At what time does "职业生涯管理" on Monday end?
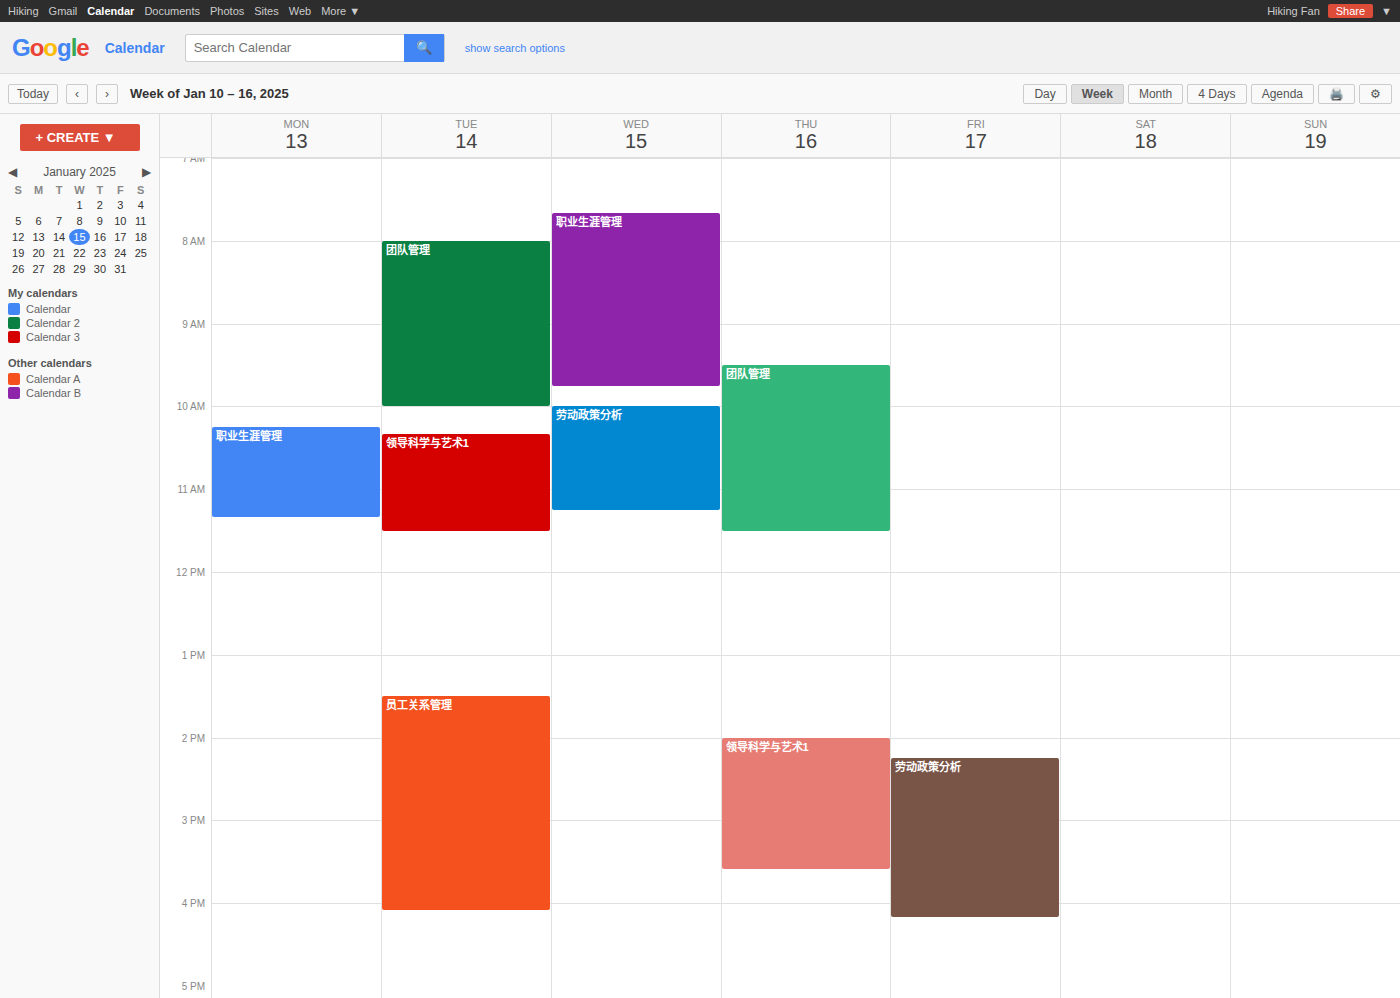
11:20 AM